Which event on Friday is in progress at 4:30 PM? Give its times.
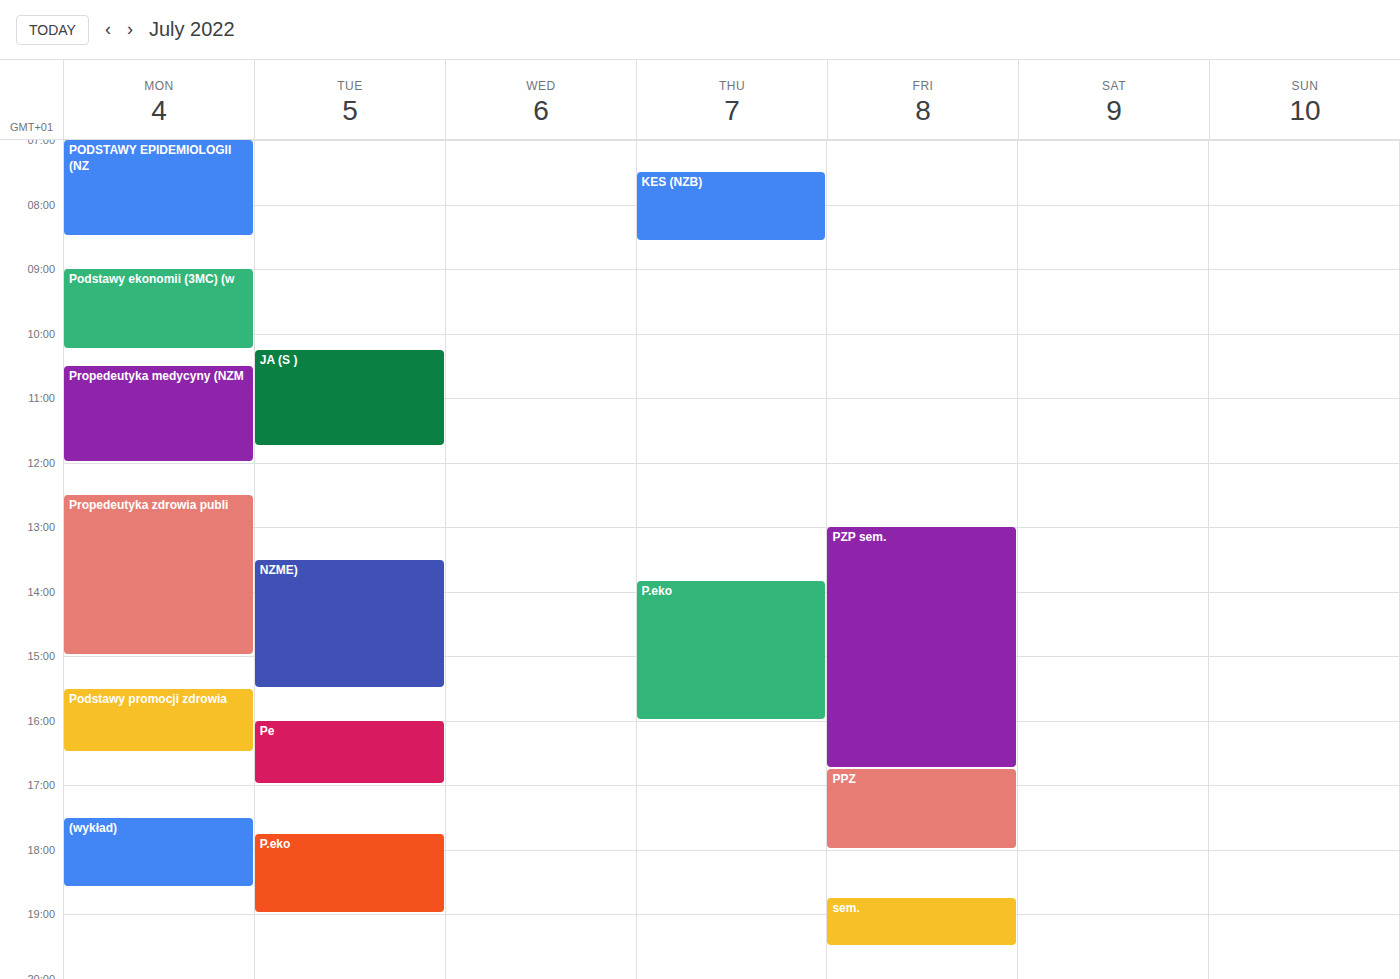
"PZP sem.", 1:00 PM to 4:45 PM